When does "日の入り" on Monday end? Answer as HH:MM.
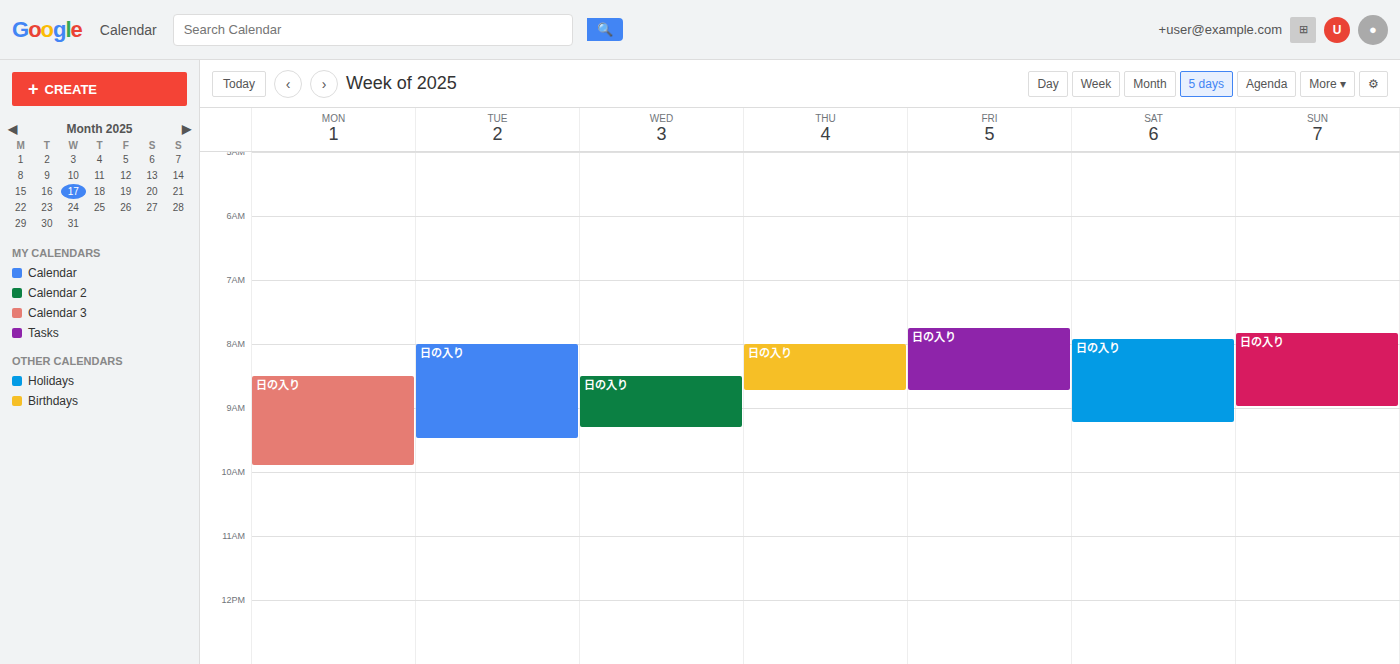
09:55